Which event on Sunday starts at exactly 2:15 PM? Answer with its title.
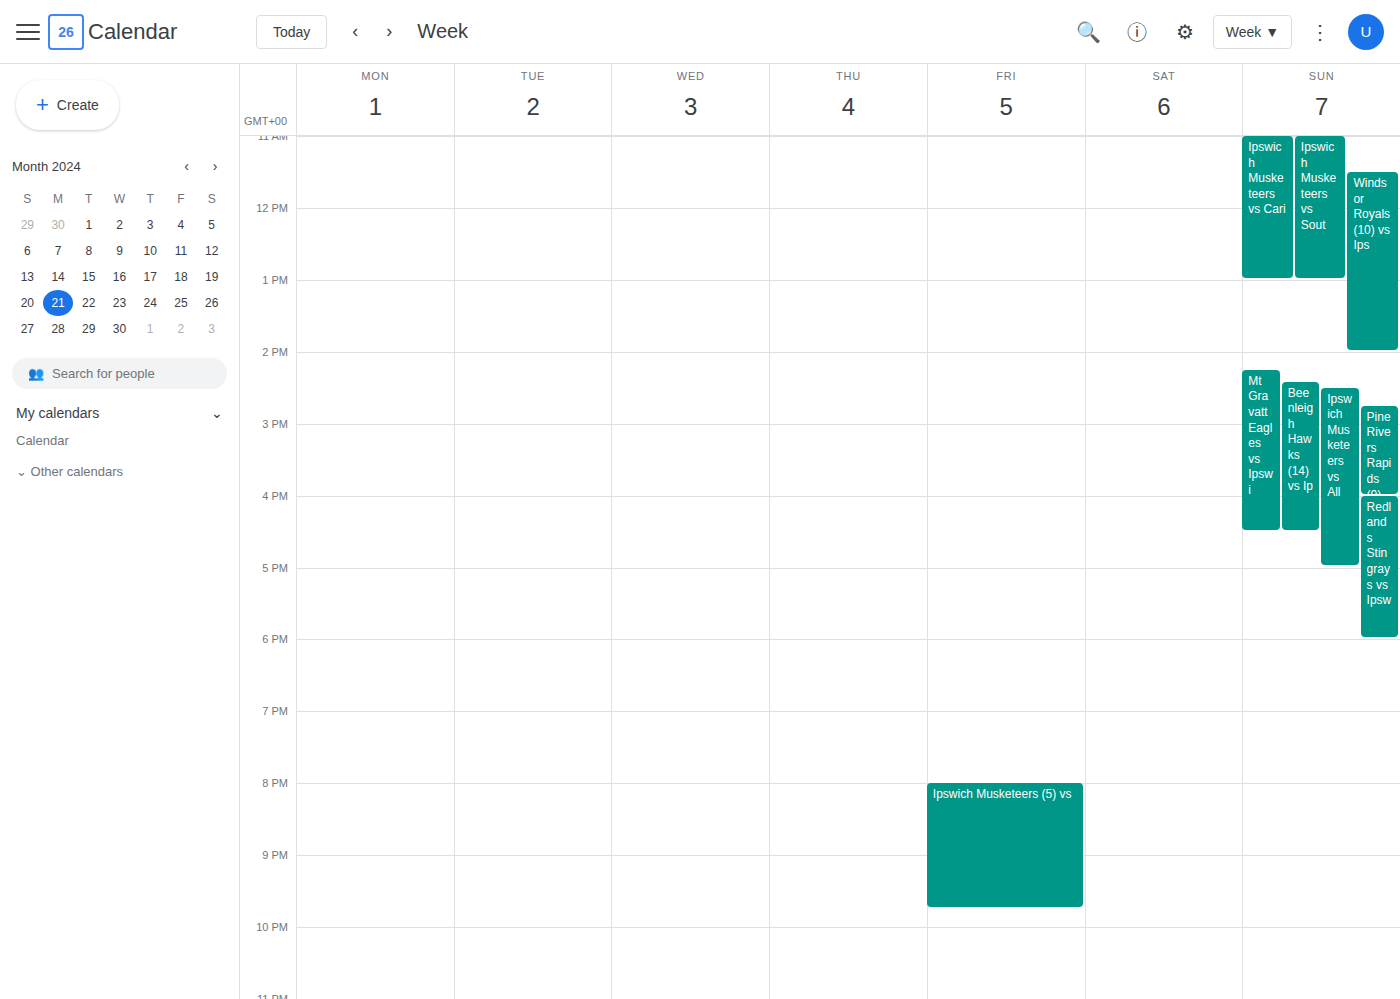
"Mt Gravatt Eagles vs Ipswi"